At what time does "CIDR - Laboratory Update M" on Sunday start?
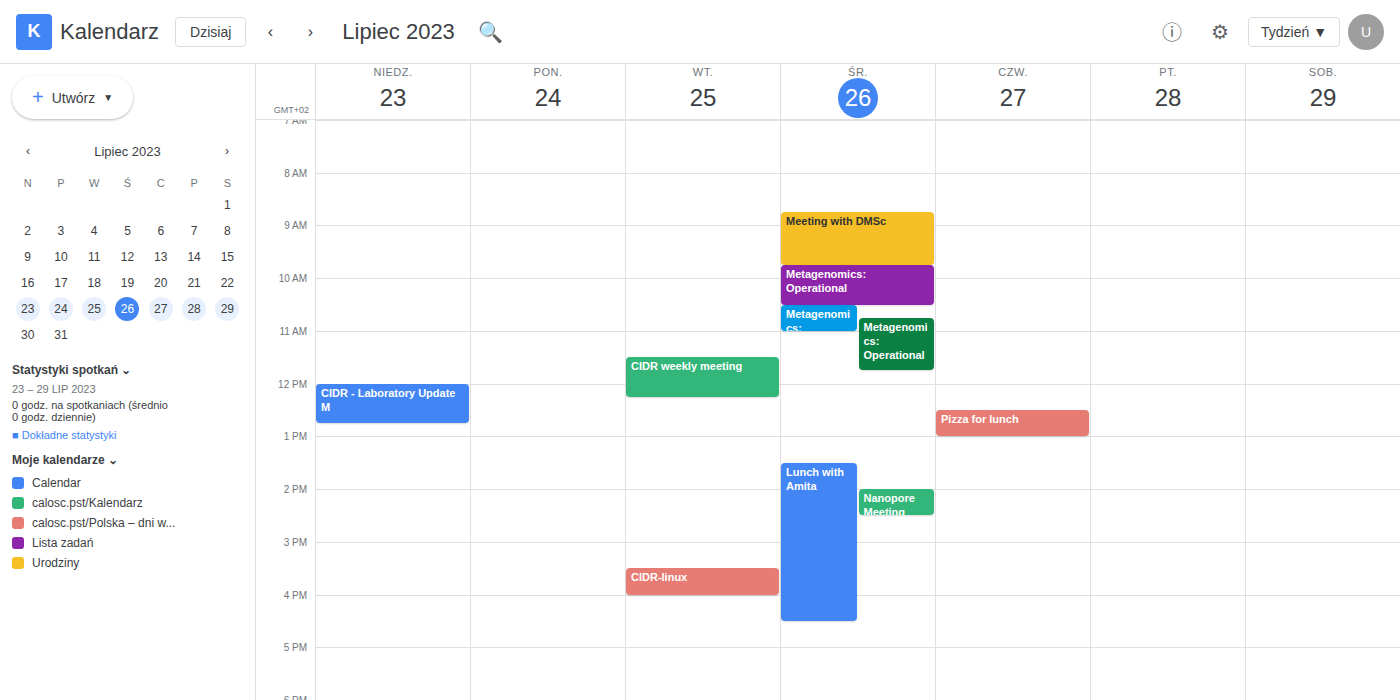
12:00 PM